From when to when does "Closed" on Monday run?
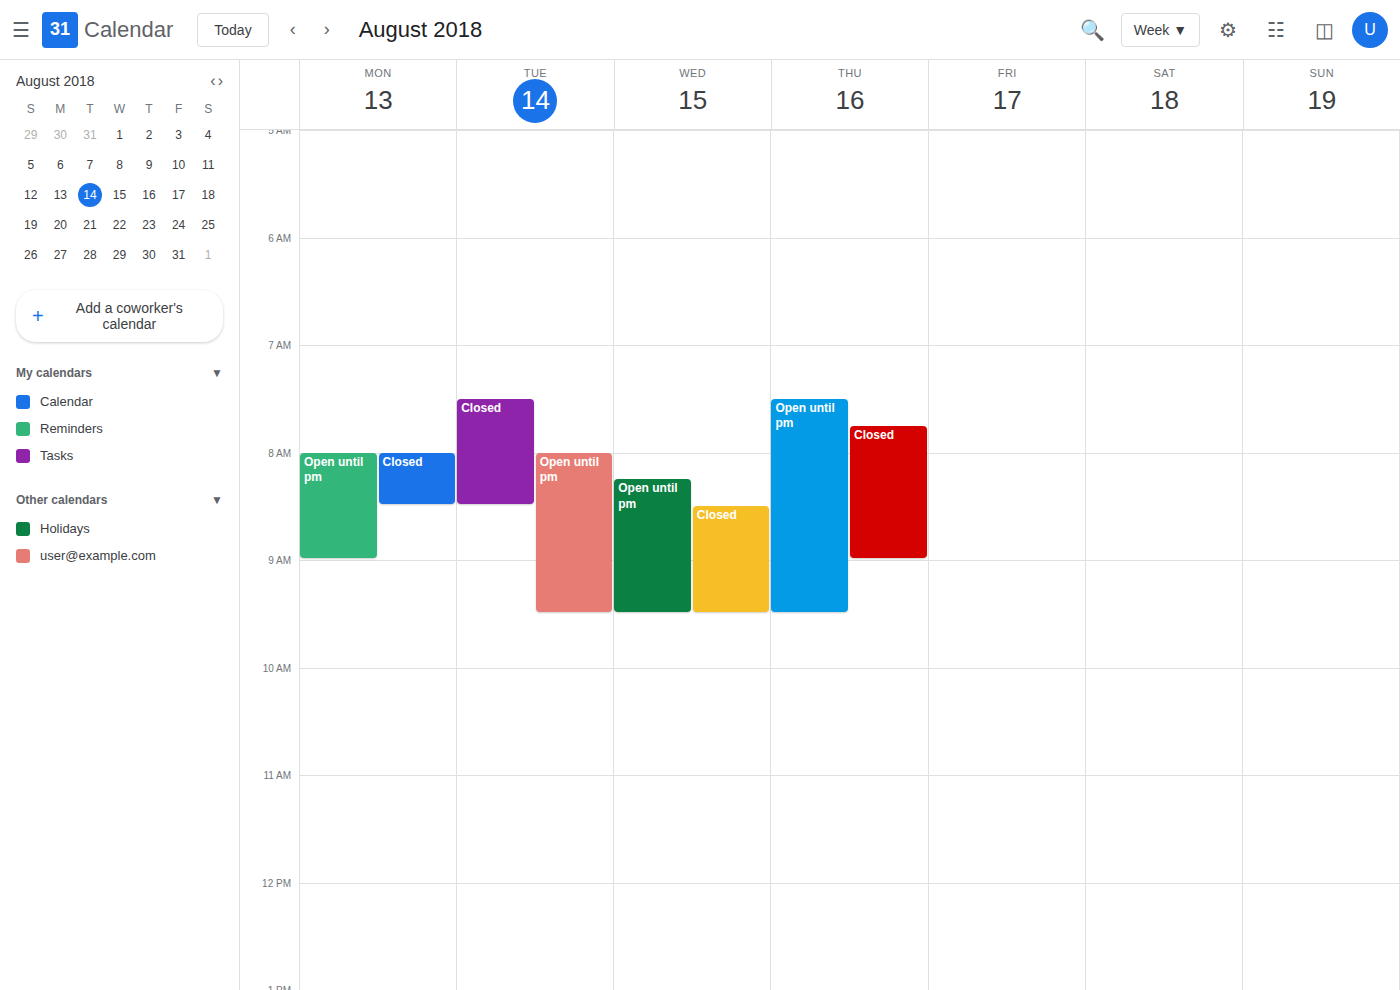
8:00 AM to 8:30 AM